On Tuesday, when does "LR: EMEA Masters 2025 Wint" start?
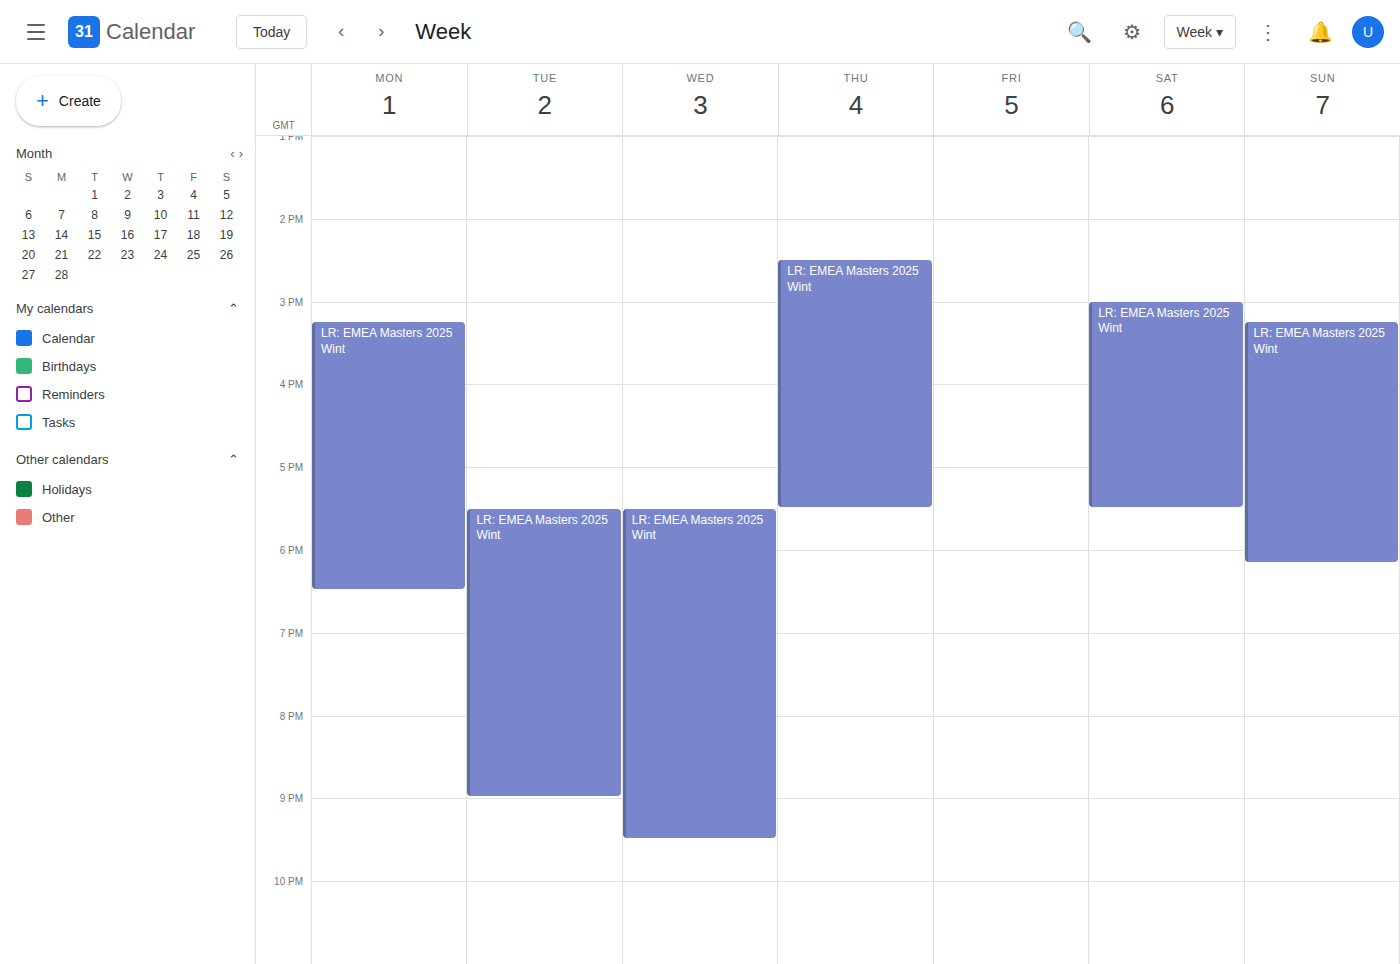
5:30 PM